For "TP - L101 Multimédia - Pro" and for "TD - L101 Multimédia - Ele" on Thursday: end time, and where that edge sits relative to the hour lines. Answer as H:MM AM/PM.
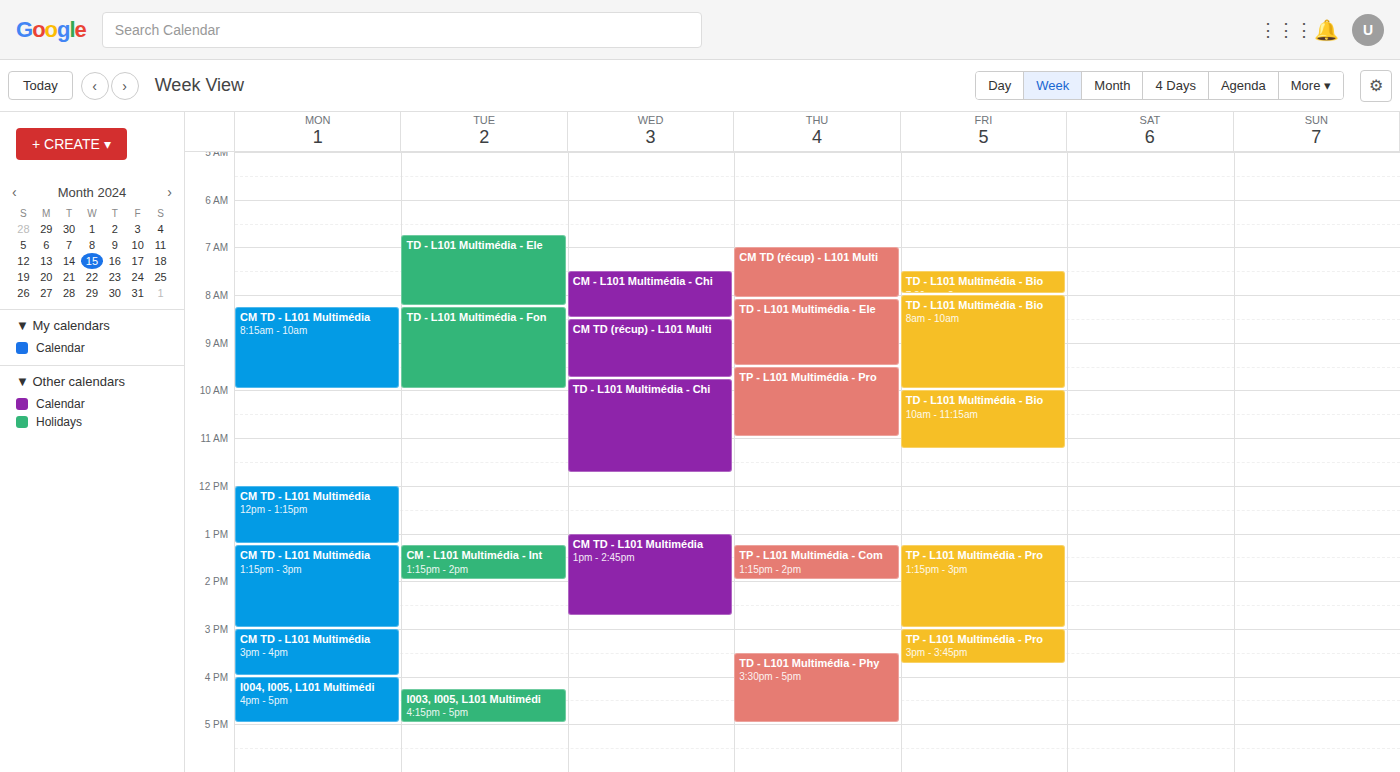
"TP - L101 Multimédia - Pro": 11:00 AM, exactly on the 11 AM line. "TD - L101 Multimédia - Ele": 9:30 AM, halfway between the 9 AM and 10 AM lines.